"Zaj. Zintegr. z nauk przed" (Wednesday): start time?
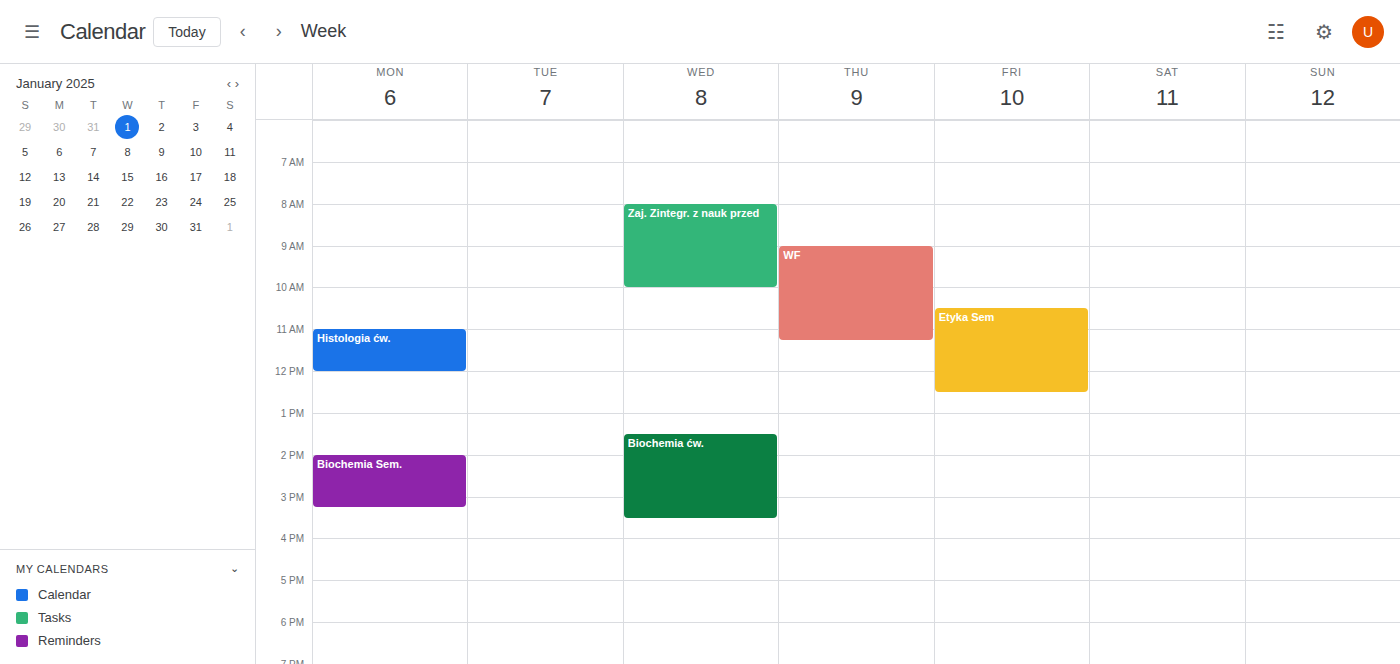
8:00 AM